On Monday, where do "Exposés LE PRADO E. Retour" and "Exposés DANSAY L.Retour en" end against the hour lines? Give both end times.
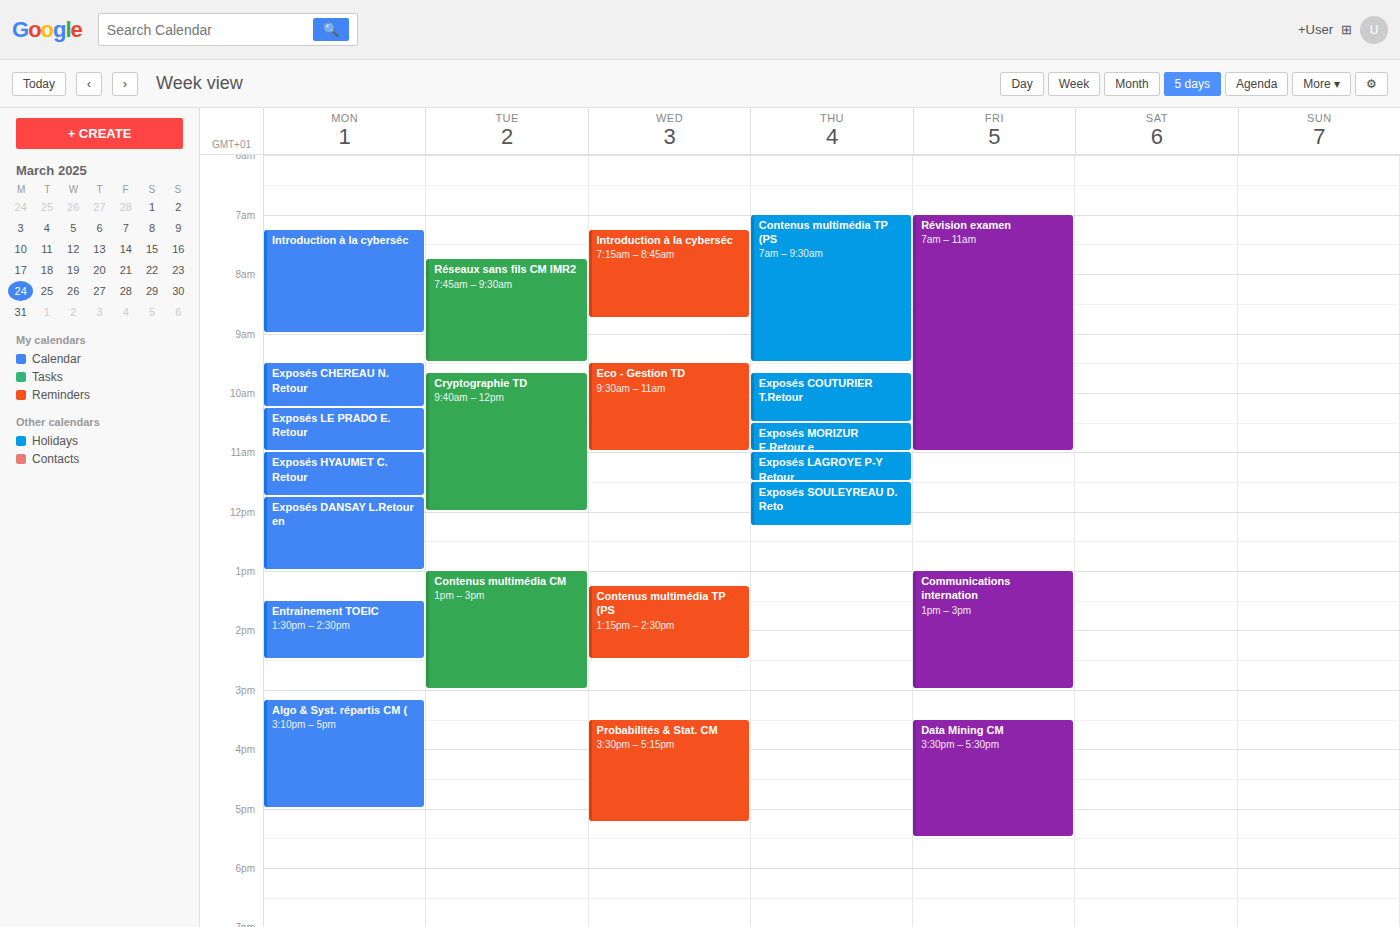
"Exposés LE PRADO E. Retour": 11:00 AM, exactly on the 11 AM line. "Exposés DANSAY L.Retour en": 1:00 PM, exactly on the 1 PM line.